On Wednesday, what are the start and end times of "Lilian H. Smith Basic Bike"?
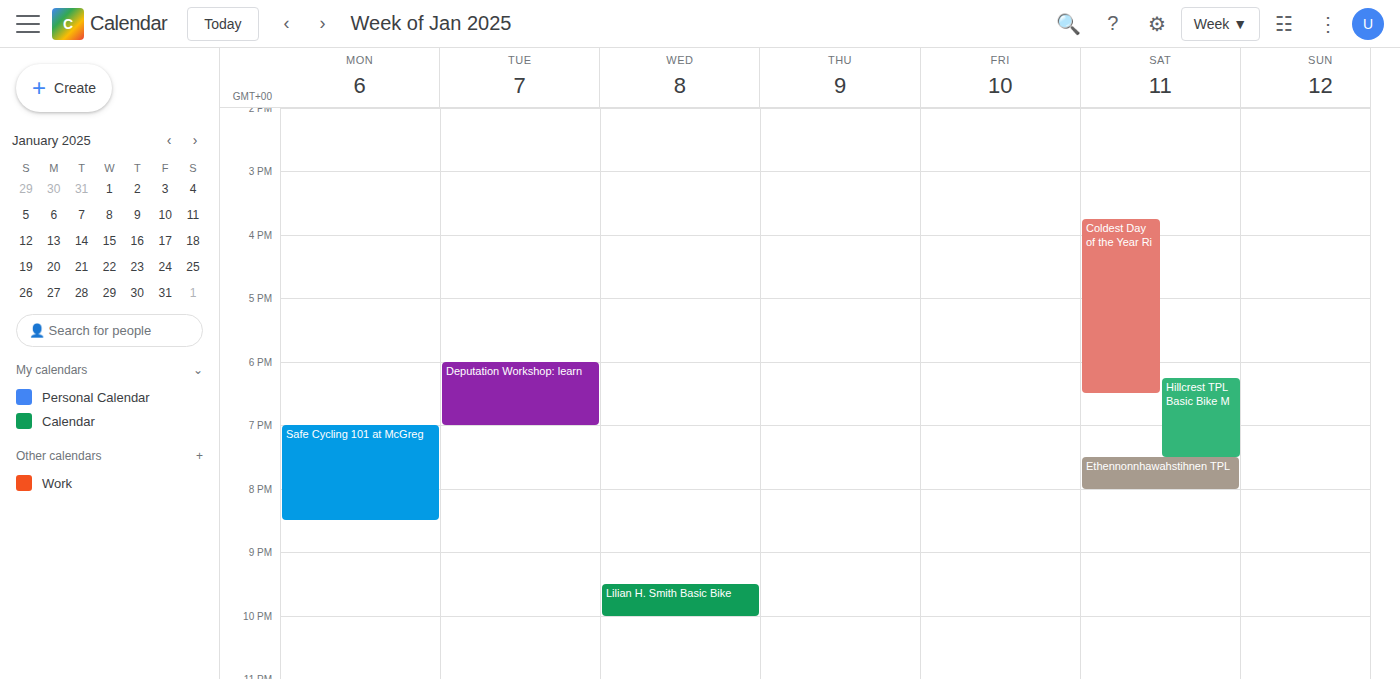
9:30 PM to 10:00 PM